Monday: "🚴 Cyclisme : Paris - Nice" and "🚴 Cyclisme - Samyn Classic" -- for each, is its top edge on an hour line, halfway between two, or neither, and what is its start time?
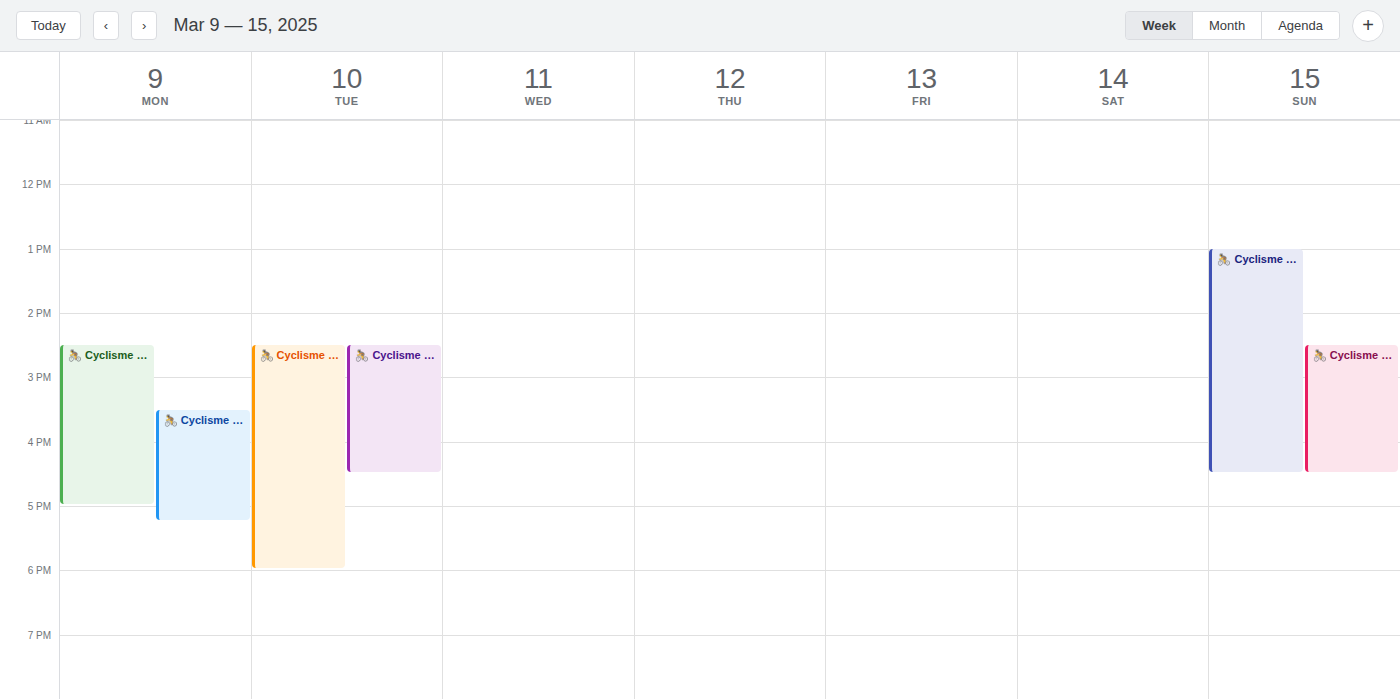
"🚴 Cyclisme : Paris - Nice": 2:30 PM, halfway between the 2 PM and 3 PM lines. "🚴 Cyclisme - Samyn Classic": 3:30 PM, halfway between the 3 PM and 4 PM lines.